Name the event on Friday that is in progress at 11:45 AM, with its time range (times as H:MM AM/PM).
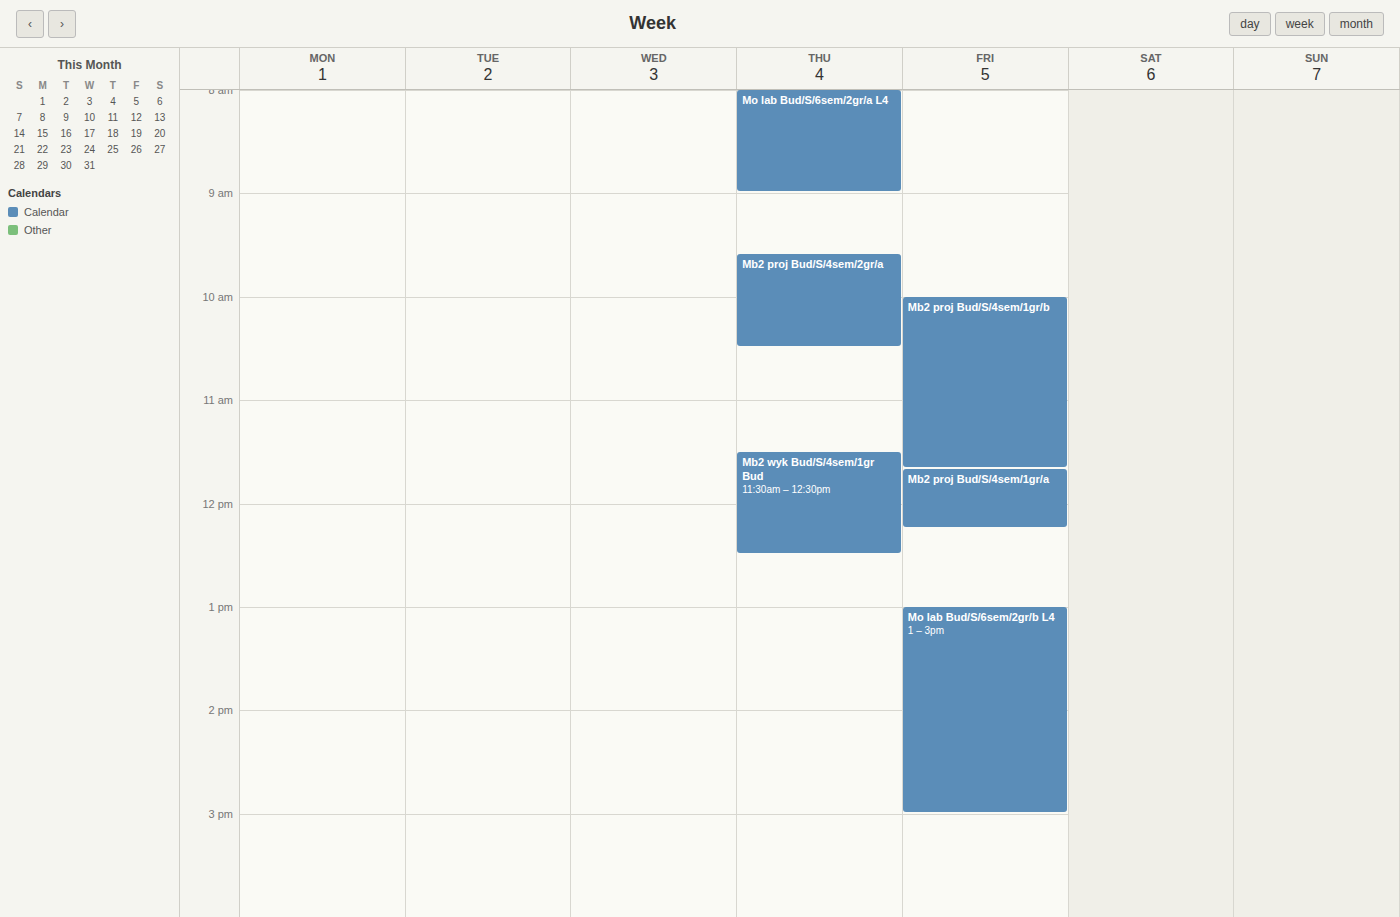
"Mb2 proj Bud/S/4sem/1gr/a", 11:40 AM to 12:15 PM